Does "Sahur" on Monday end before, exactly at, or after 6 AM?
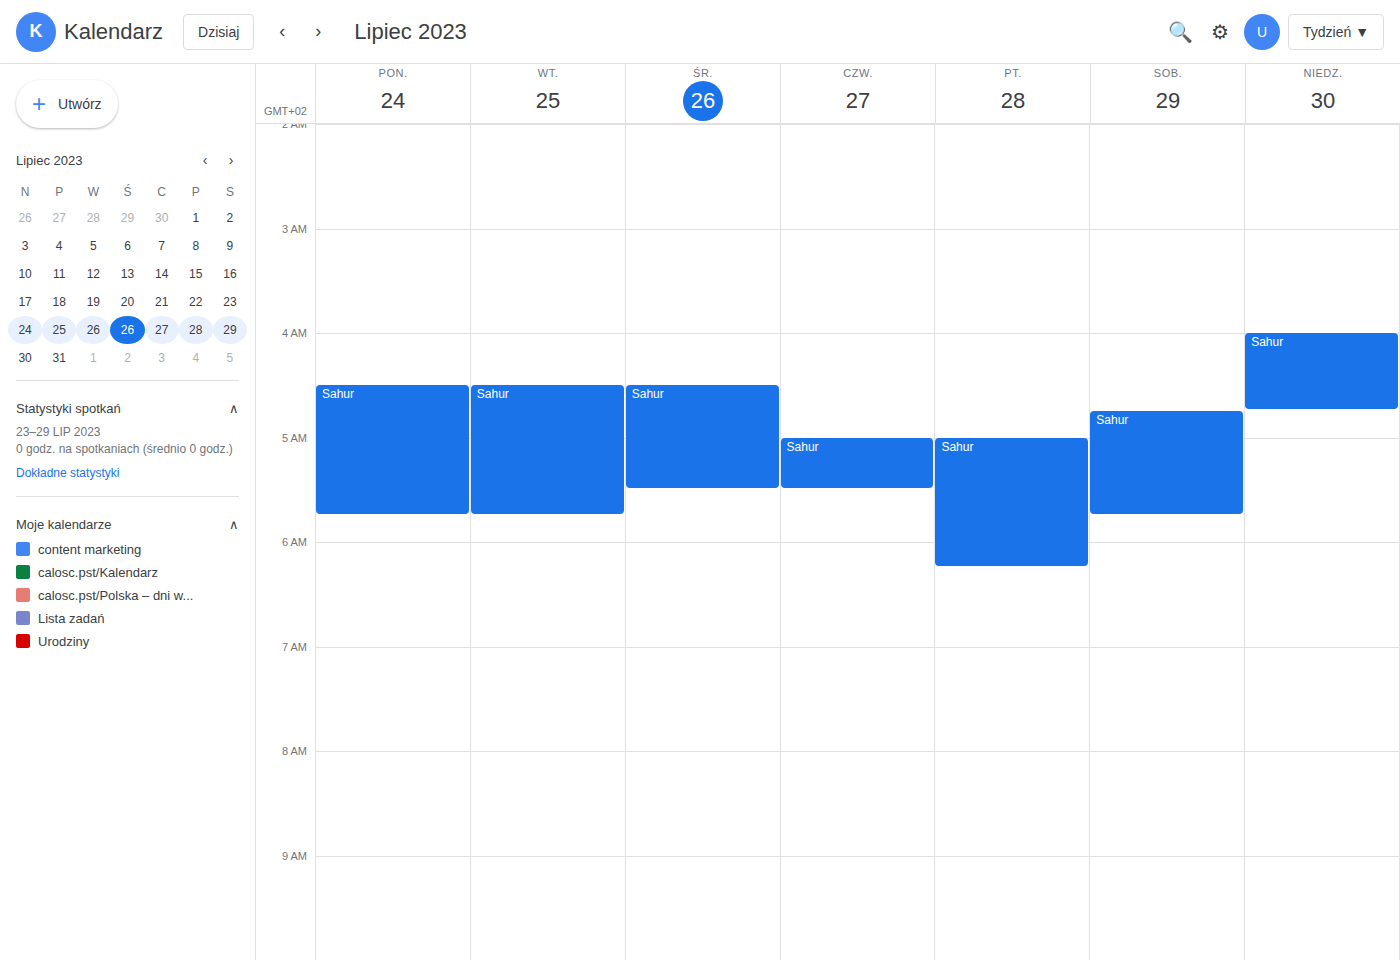
5:45 AM -- before 6 AM, 15 minutes above the 6 AM line.